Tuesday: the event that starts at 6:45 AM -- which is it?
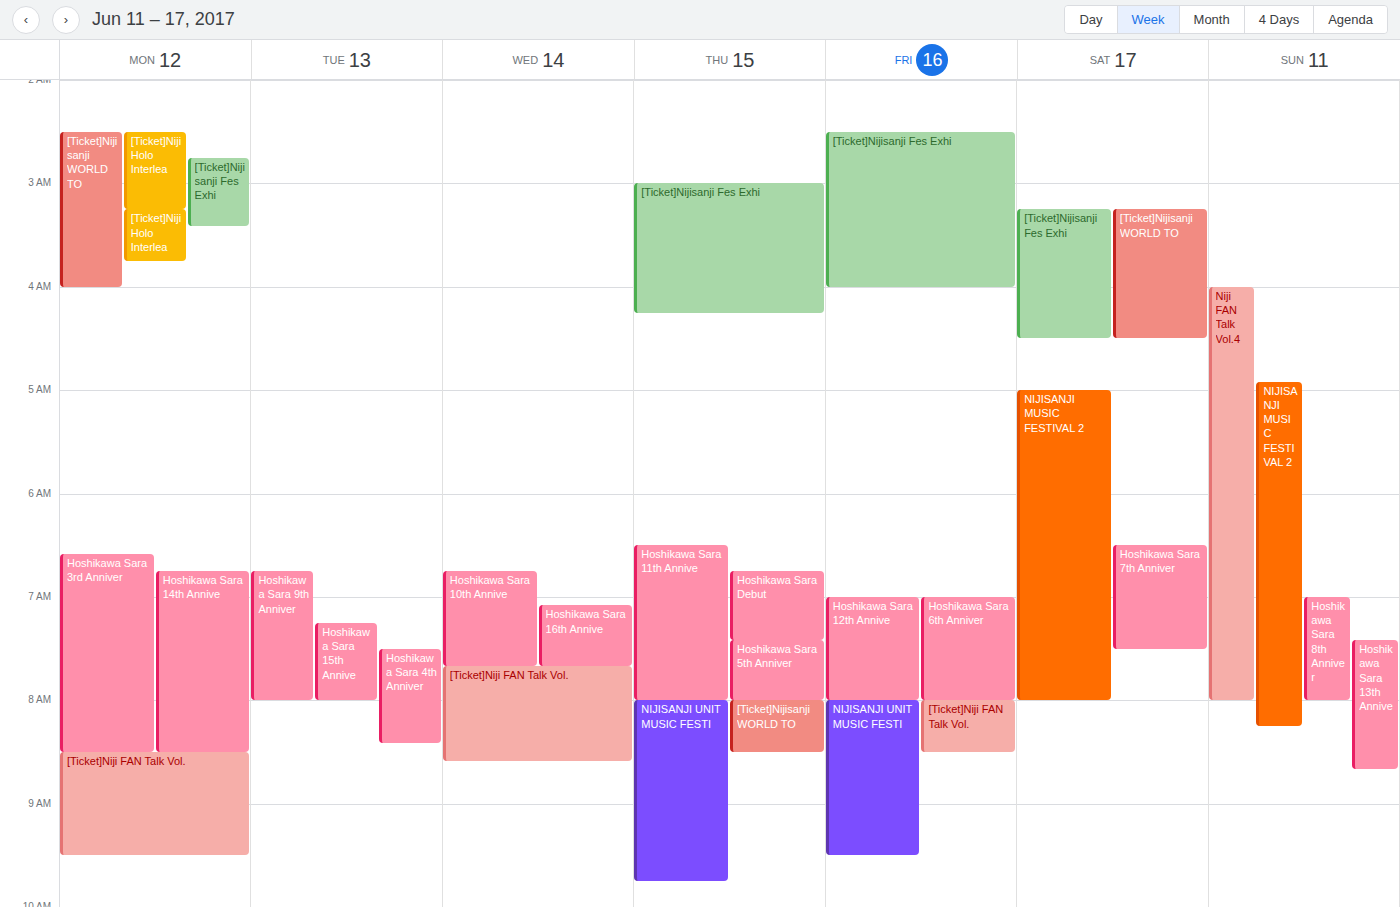
"Hoshikawa Sara 9th Anniver"